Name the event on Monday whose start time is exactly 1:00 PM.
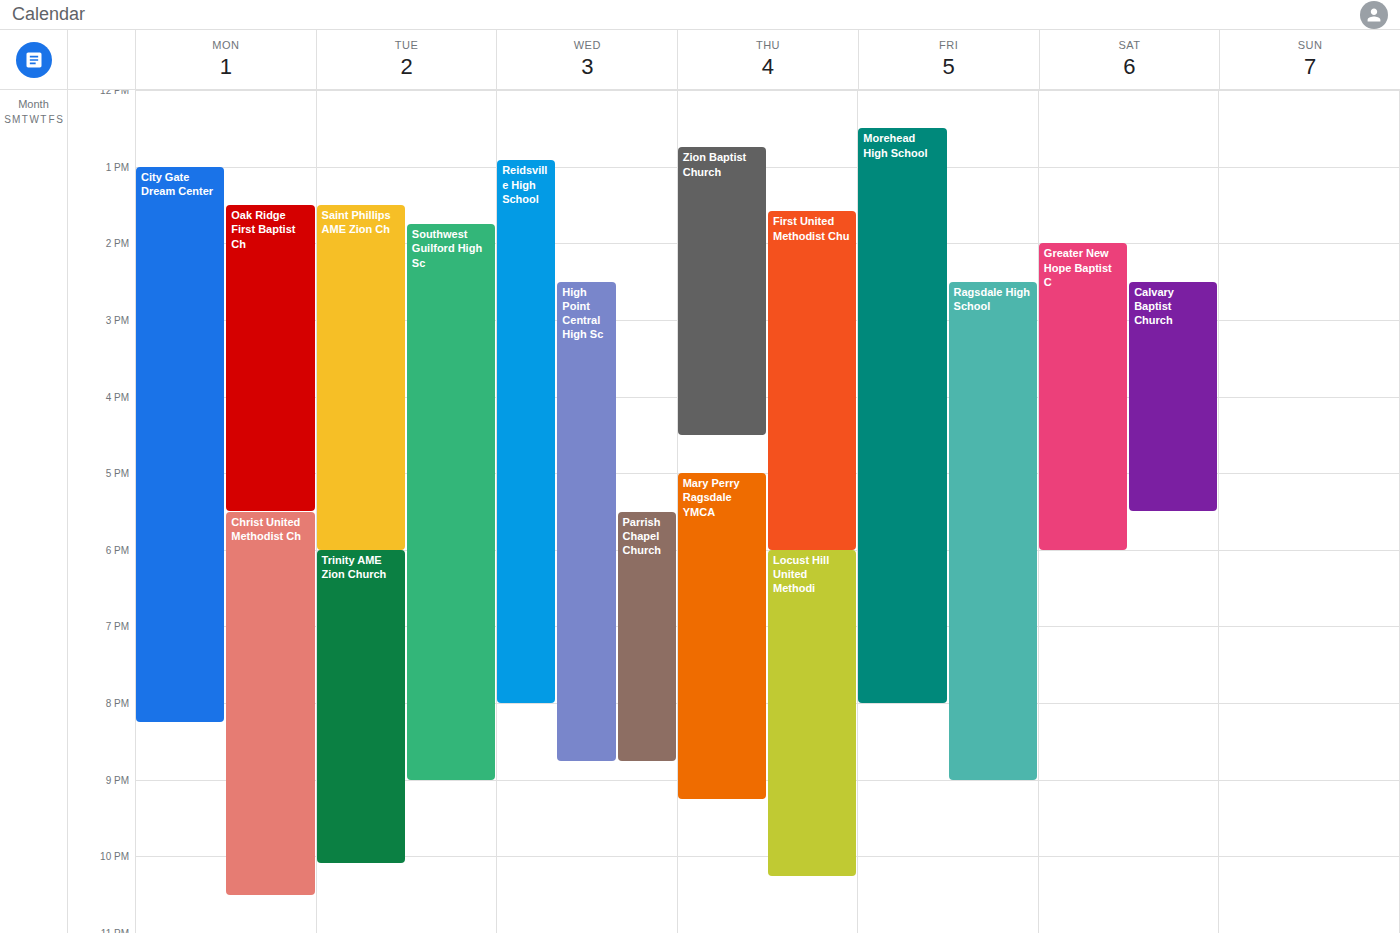
"City Gate Dream Center"